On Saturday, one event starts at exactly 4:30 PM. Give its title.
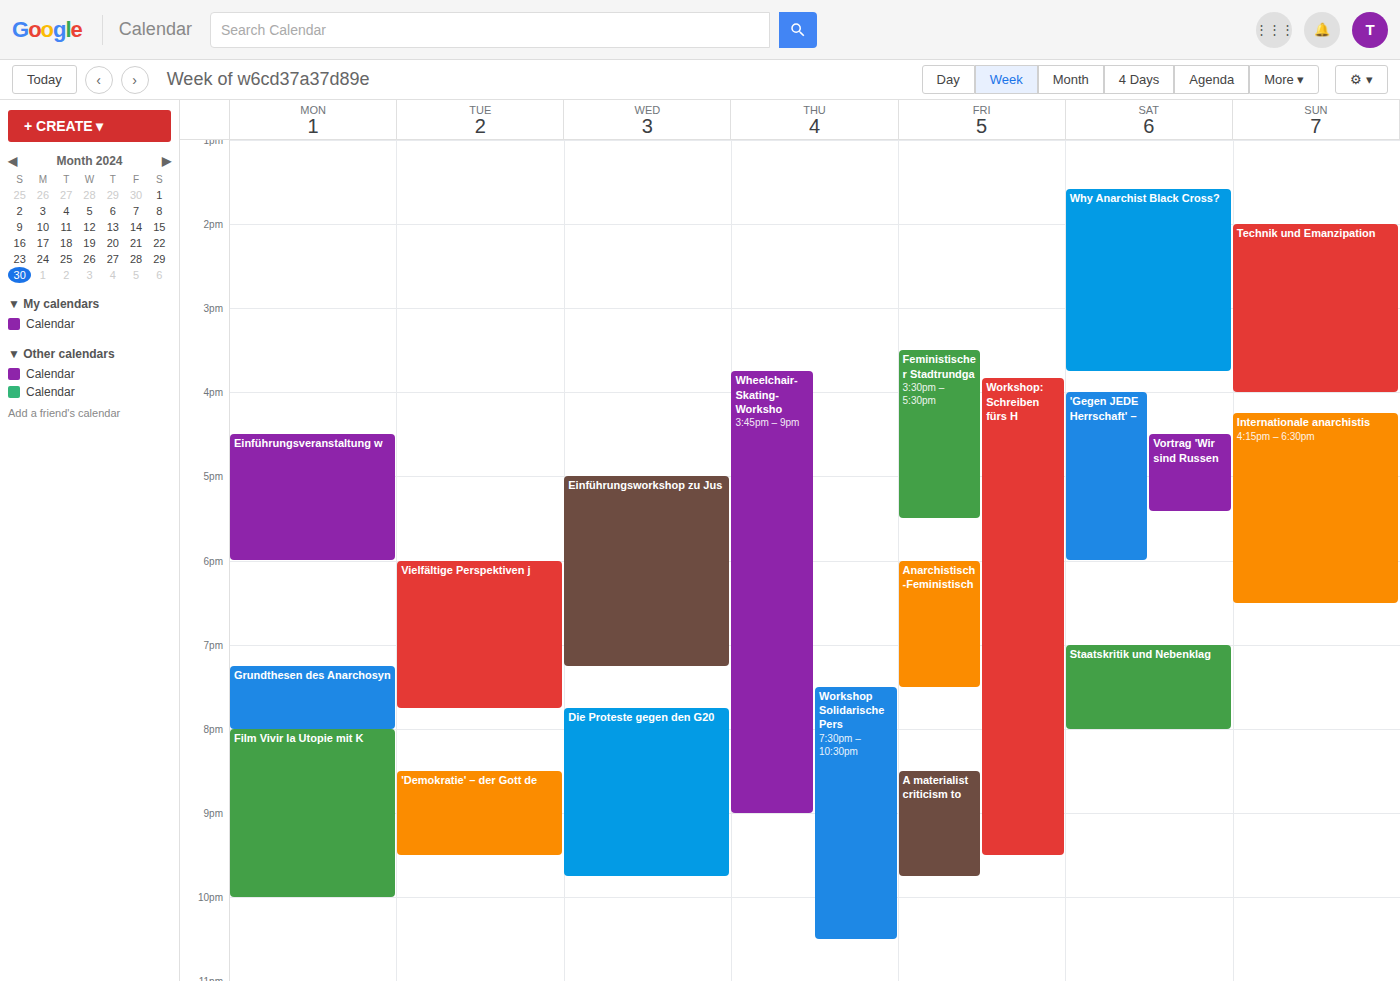
"Vortrag 'Wir sind Russen"